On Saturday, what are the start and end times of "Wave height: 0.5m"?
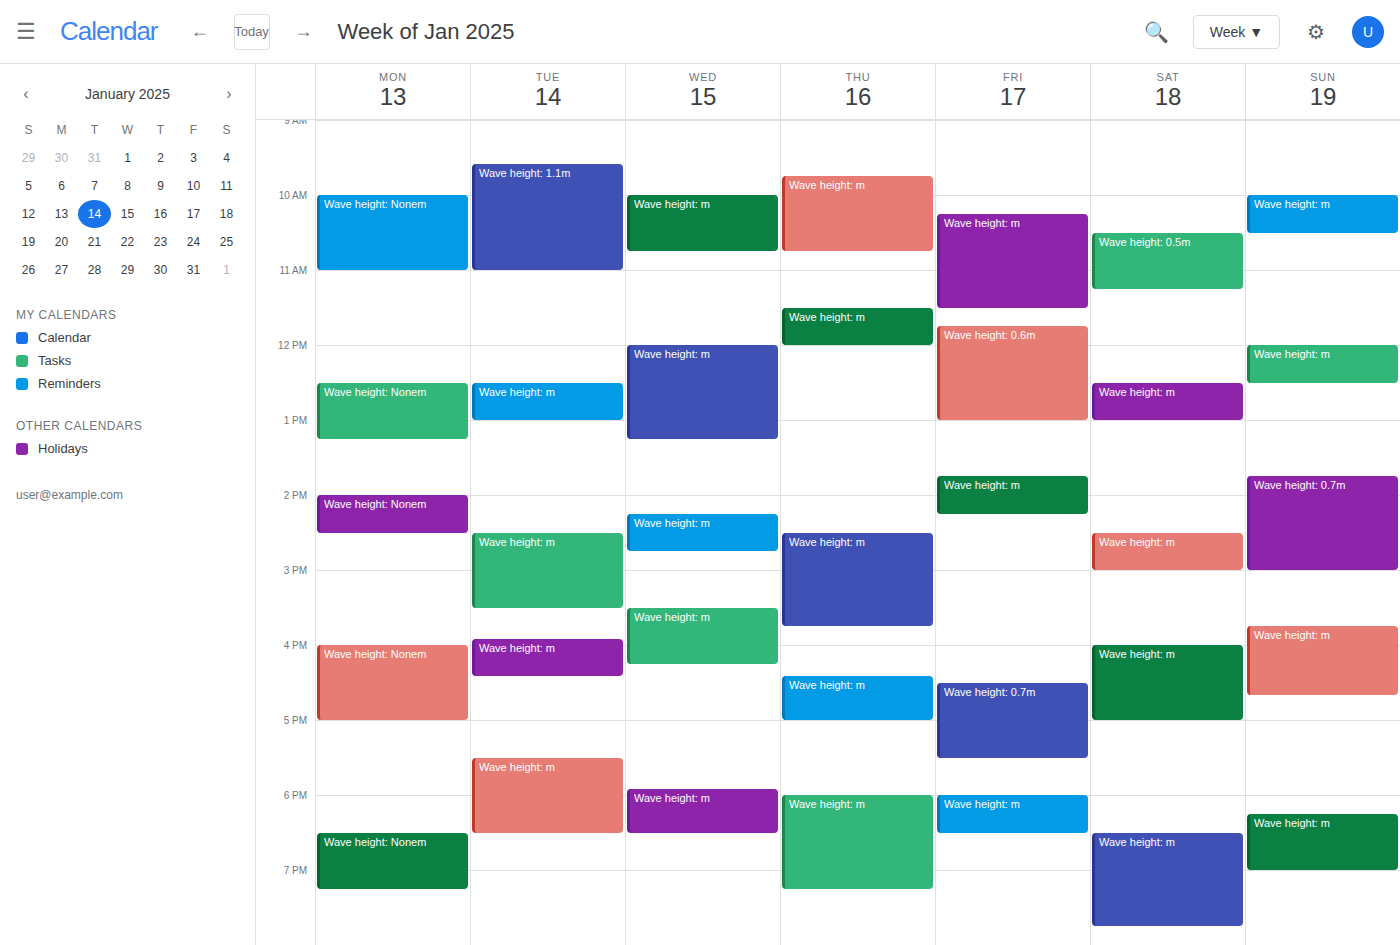
10:30 AM to 11:15 AM